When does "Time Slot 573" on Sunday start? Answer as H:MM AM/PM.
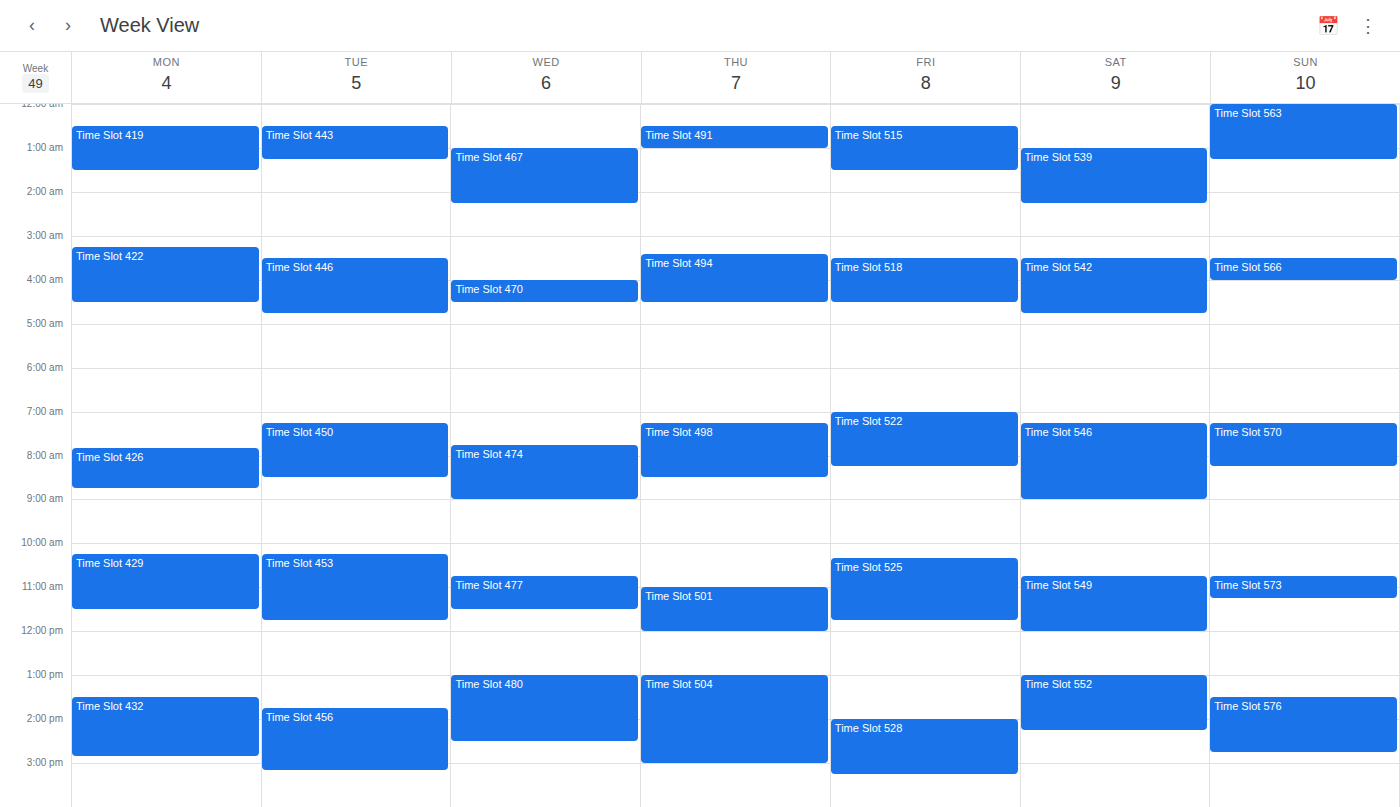
10:45 AM